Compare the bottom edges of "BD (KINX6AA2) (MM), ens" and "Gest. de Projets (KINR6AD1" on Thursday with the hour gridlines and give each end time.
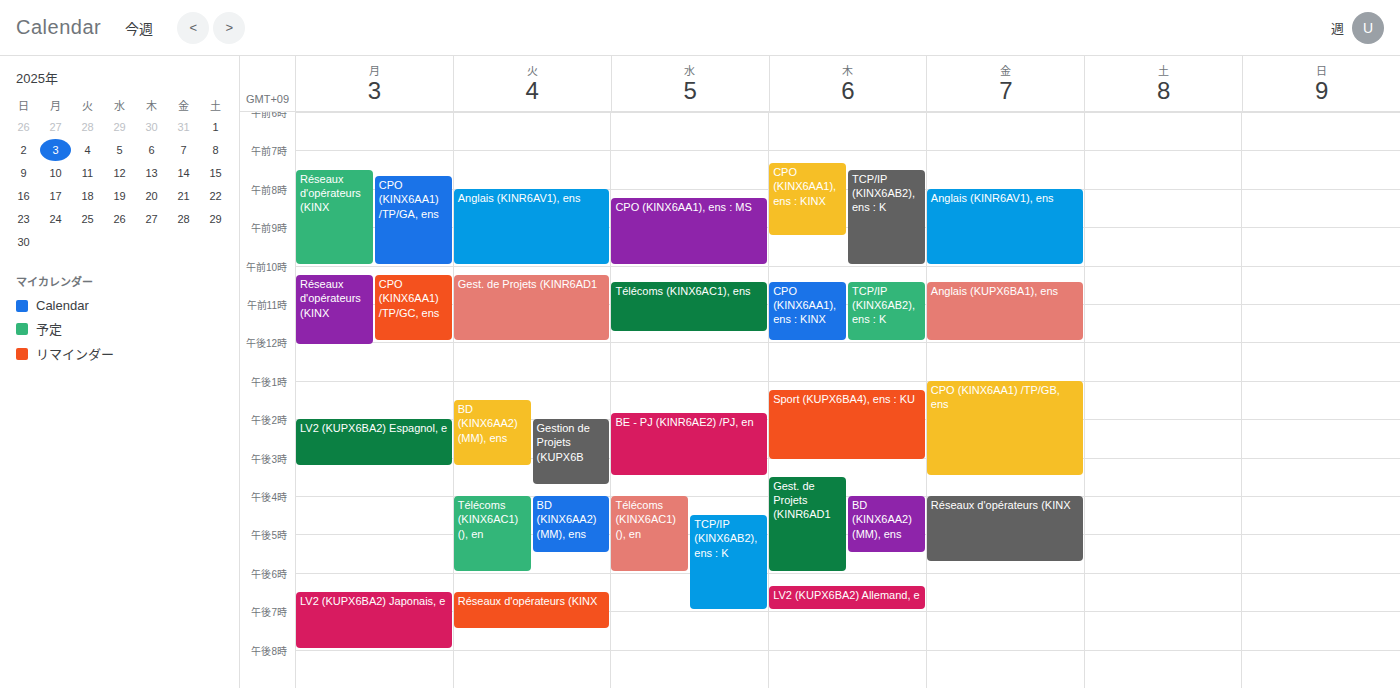
"BD (KINX6AA2) (MM), ens": 17:30, halfway between the 17:00 and 18:00 lines. "Gest. de Projets (KINR6AD1": 18:00, exactly on the 18:00 line.